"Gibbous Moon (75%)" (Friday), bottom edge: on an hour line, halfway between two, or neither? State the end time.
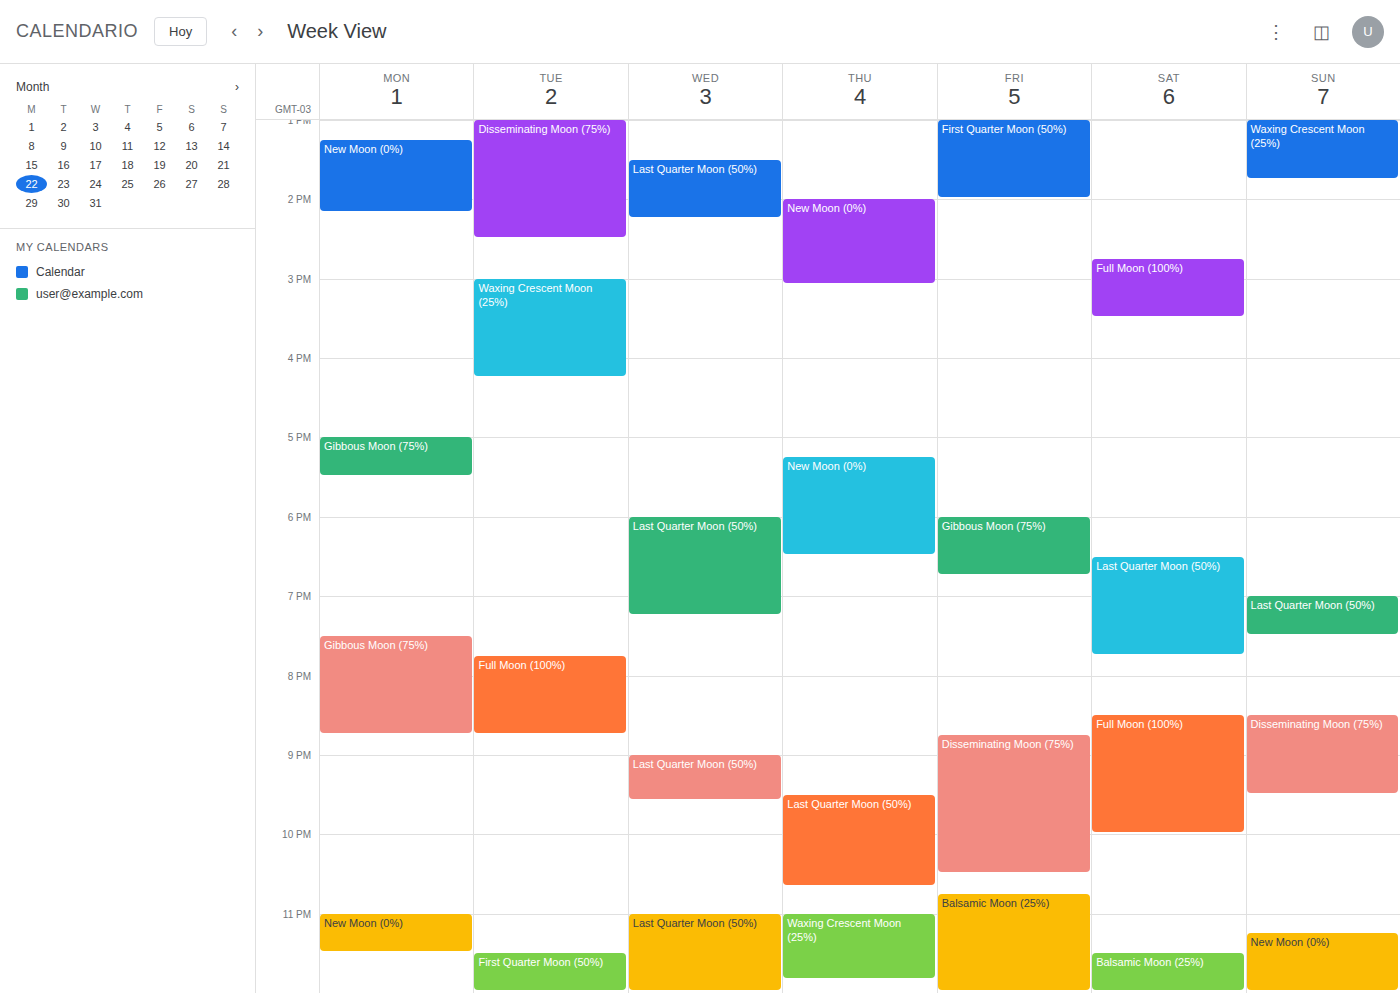
6:45 PM -- neither: three quarters of the way from the 6 PM line to the 7 PM line.